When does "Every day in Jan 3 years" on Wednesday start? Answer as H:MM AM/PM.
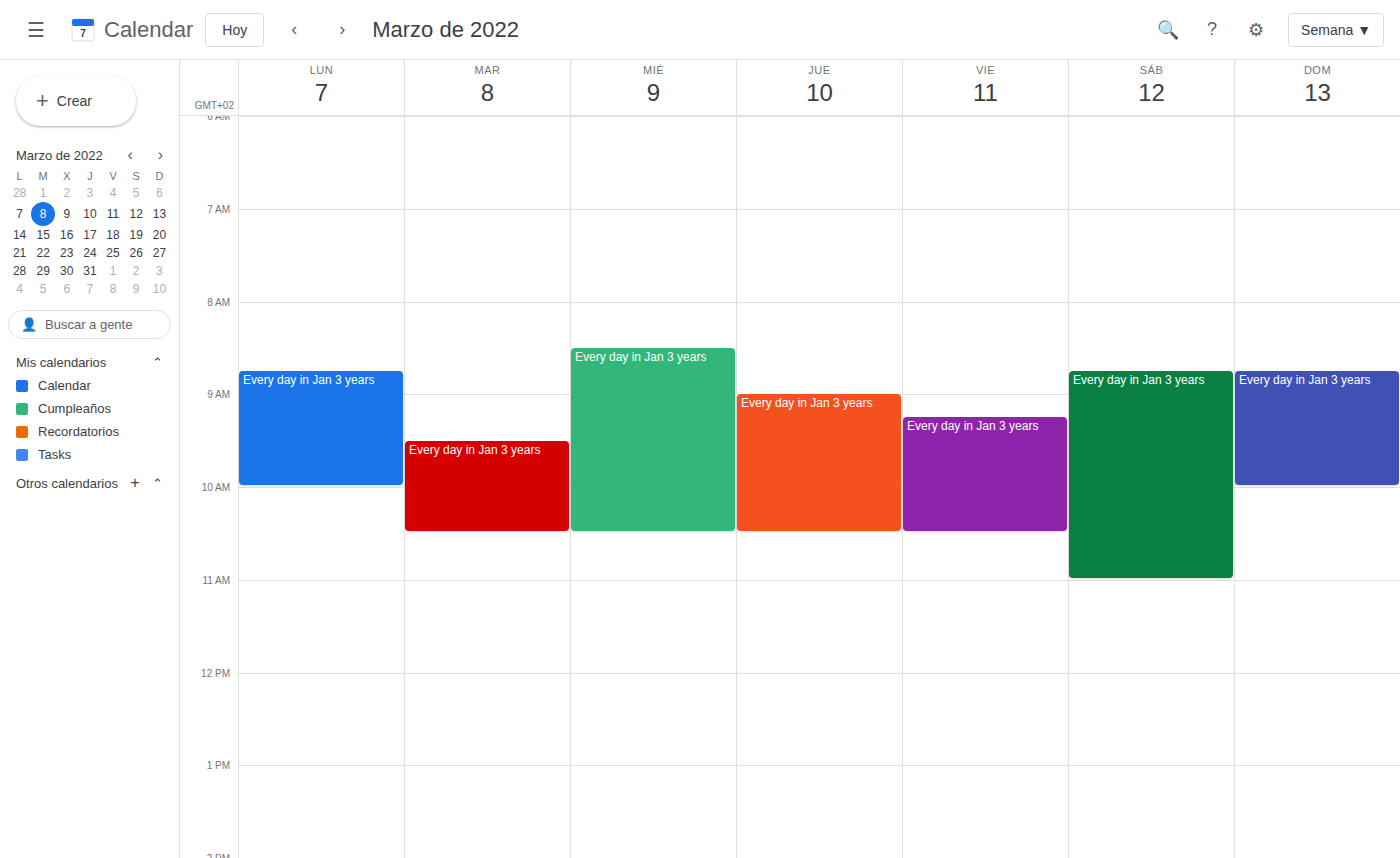
8:30 AM